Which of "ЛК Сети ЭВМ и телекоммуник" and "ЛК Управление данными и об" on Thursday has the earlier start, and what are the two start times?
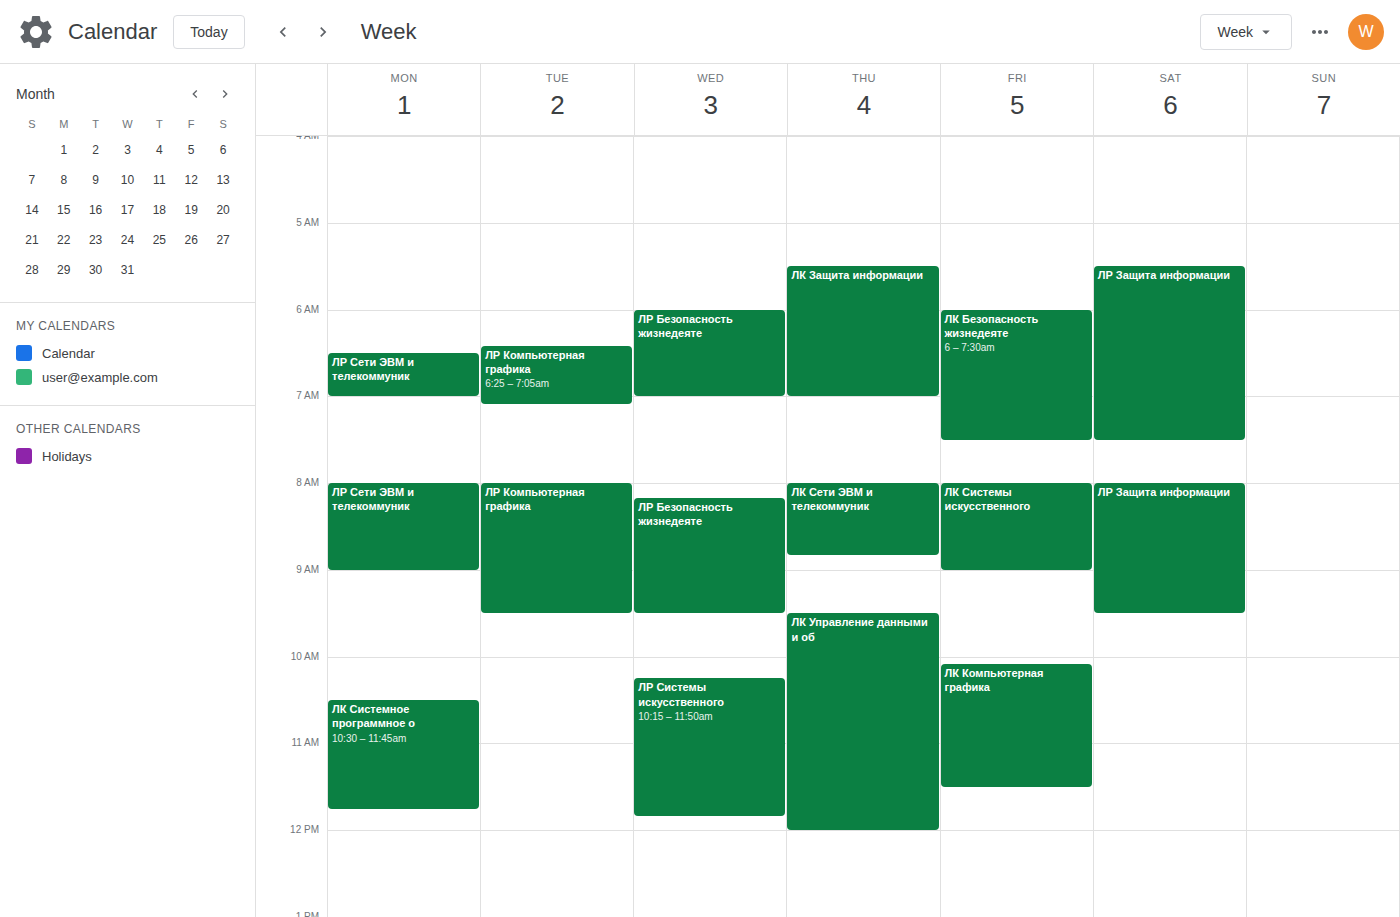
"ЛК Сети ЭВМ и телекоммуник" 8:00 AM; "ЛК Управление данными и об" 9:30 AM.